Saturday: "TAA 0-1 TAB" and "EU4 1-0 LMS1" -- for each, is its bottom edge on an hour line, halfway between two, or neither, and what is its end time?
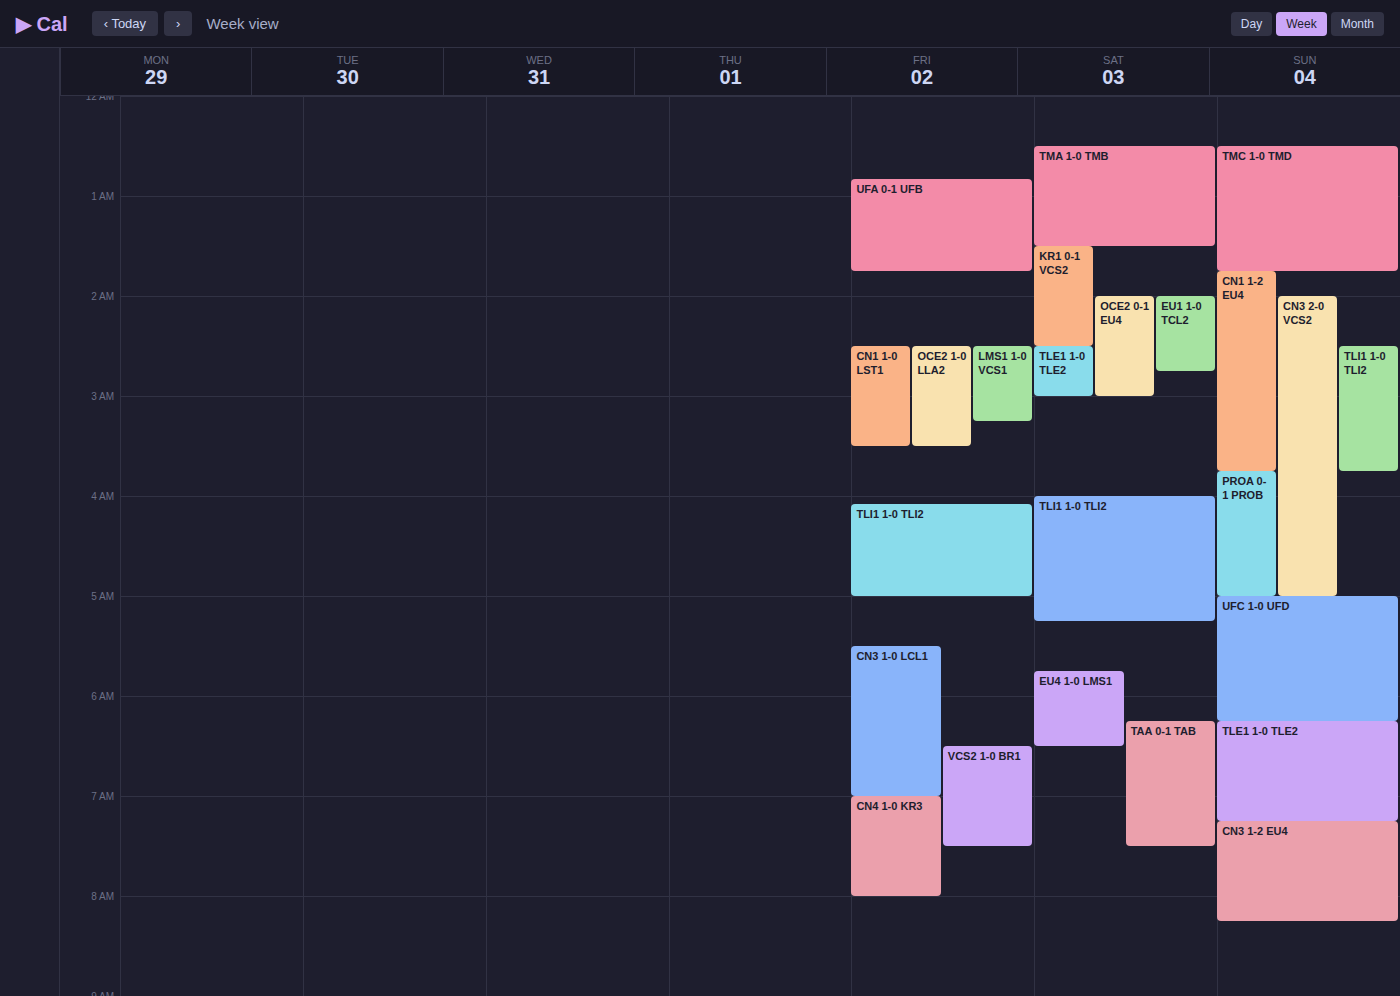
"TAA 0-1 TAB": 7:30 AM, halfway between the 7 AM and 8 AM lines. "EU4 1-0 LMS1": 6:30 AM, halfway between the 6 AM and 7 AM lines.